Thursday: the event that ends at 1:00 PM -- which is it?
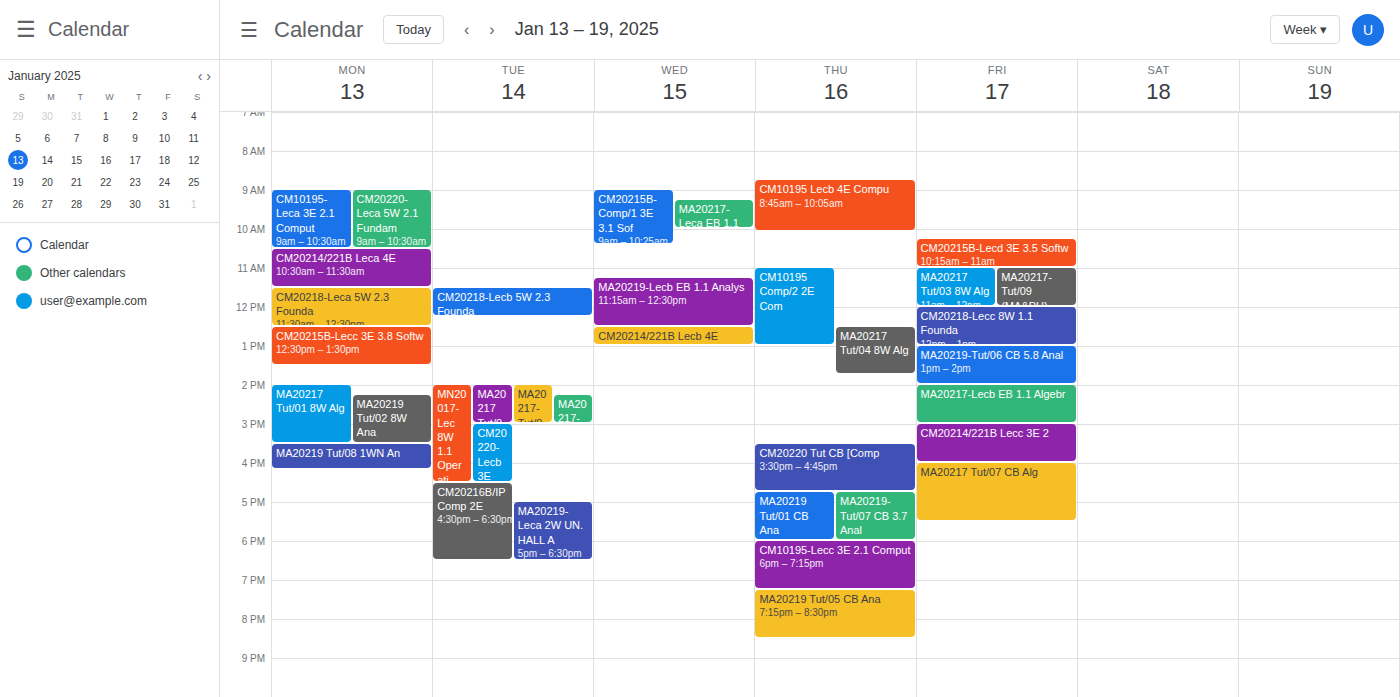
"CM10195 Comp/2 2E Com"